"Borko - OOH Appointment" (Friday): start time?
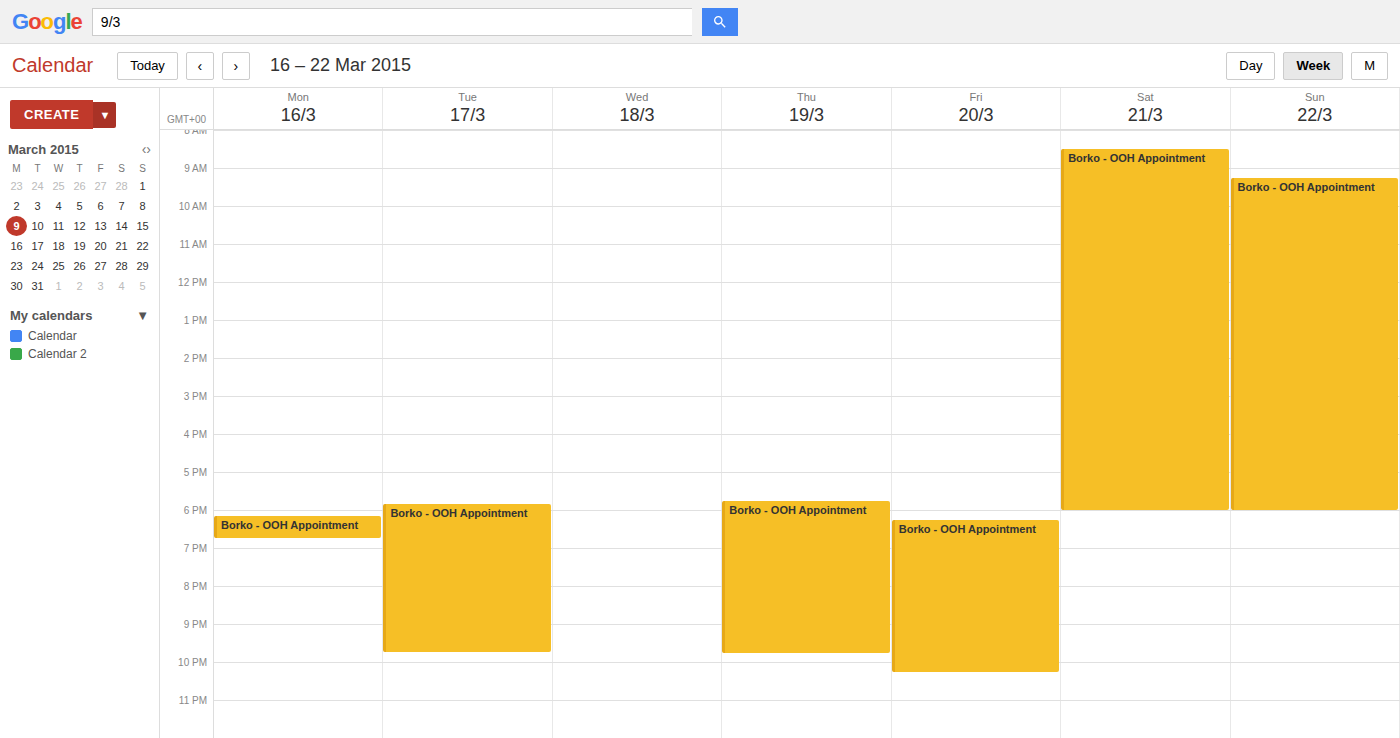
6:15 PM